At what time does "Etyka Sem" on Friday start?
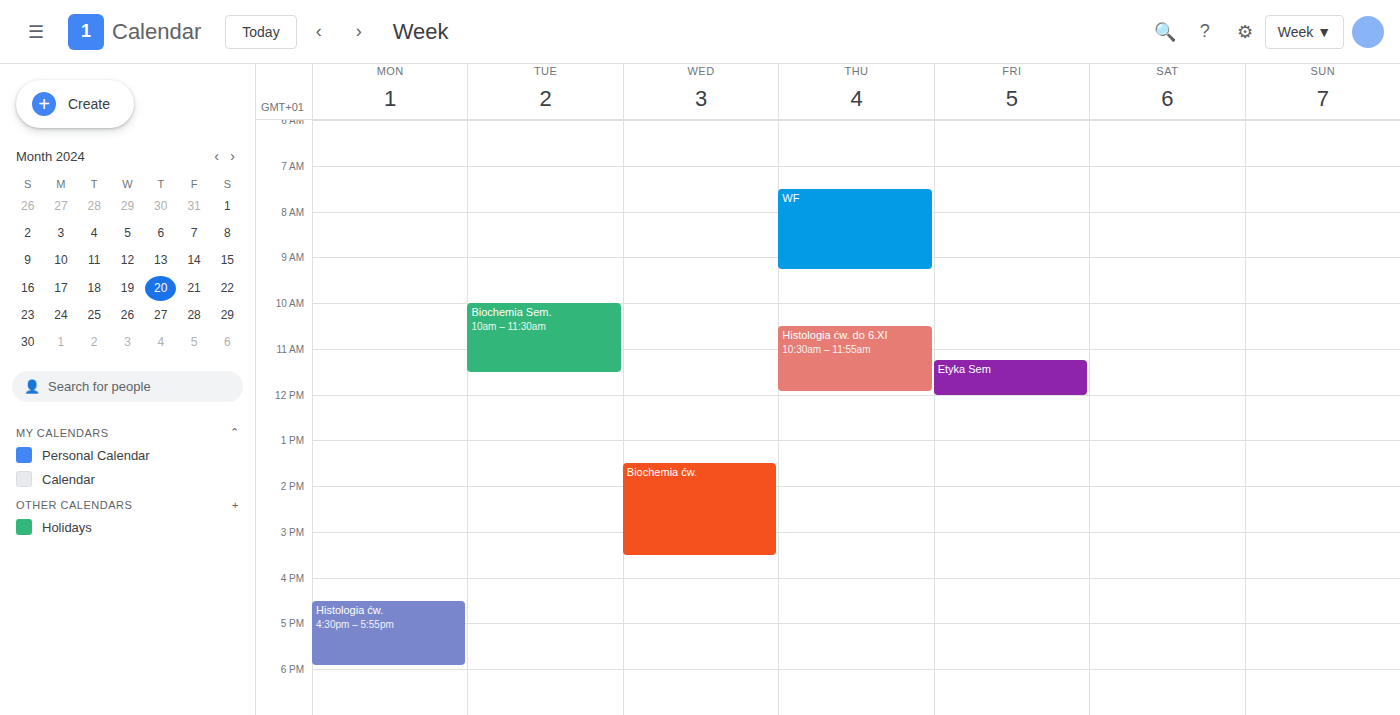
11:15 AM